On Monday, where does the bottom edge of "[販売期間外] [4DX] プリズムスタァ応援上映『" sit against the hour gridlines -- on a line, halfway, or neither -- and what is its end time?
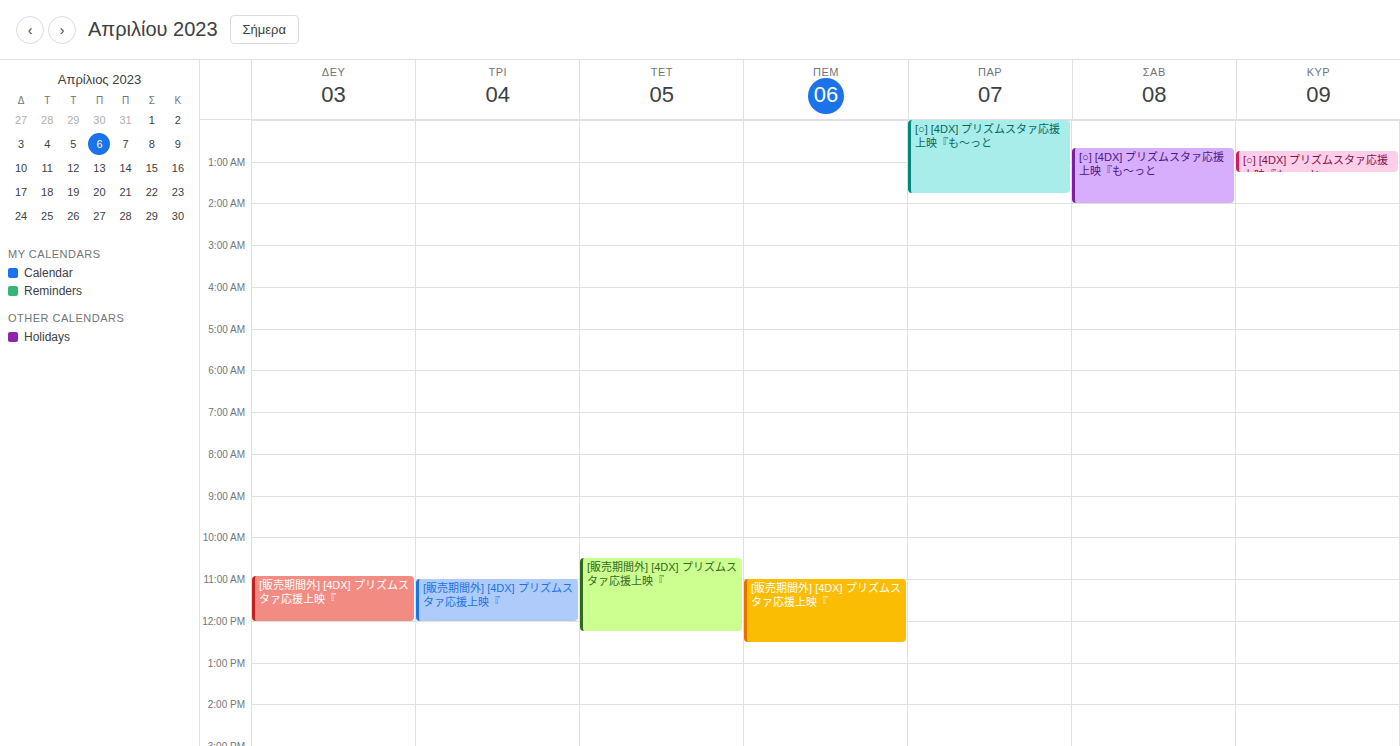
12:00 -- exactly on the 12:00 line.